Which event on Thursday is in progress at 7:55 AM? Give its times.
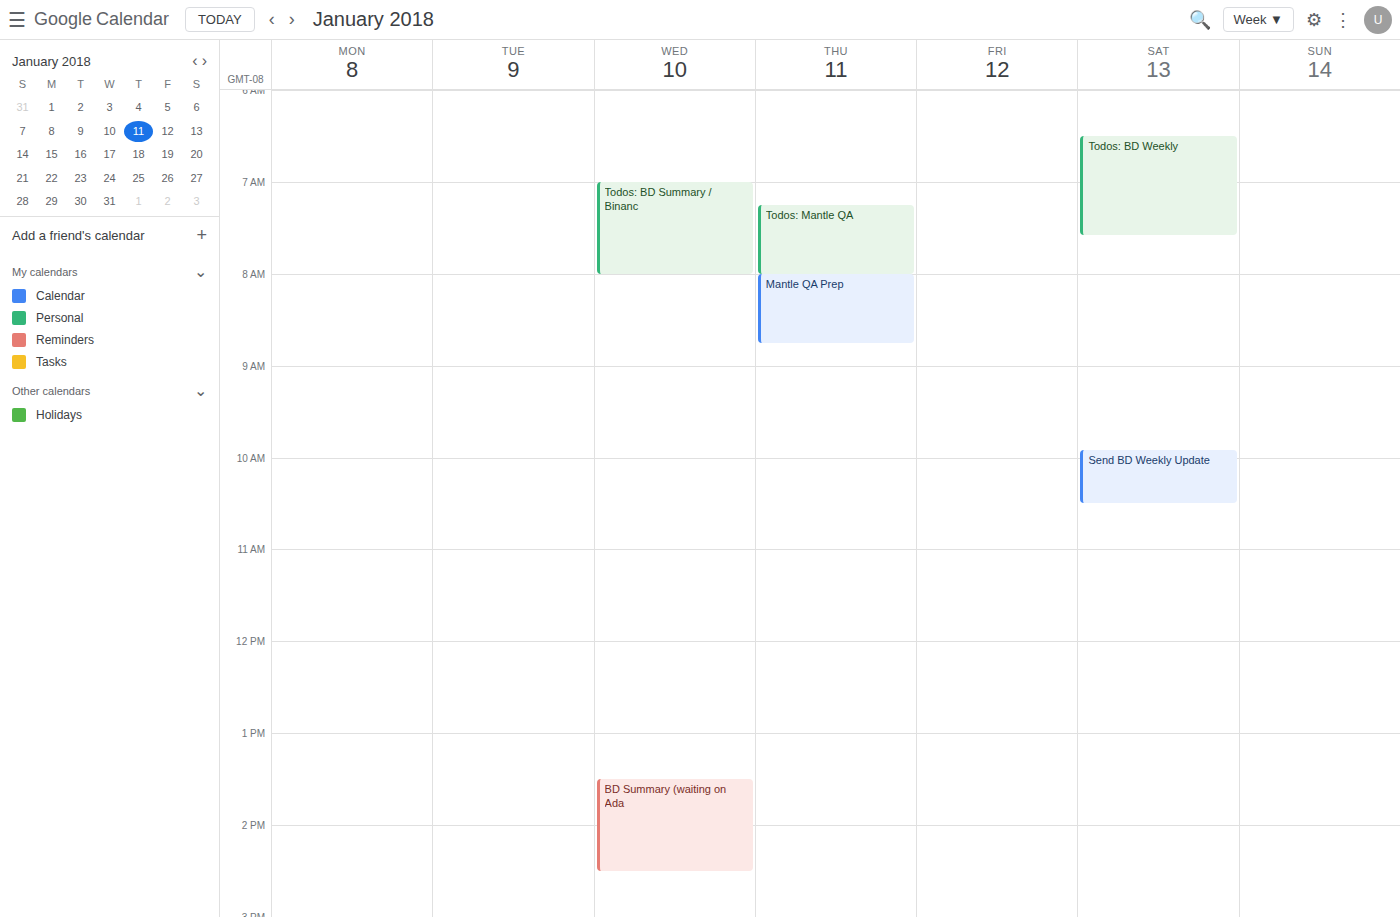
"Todos: Mantle QA", 7:15 AM to 8:00 AM